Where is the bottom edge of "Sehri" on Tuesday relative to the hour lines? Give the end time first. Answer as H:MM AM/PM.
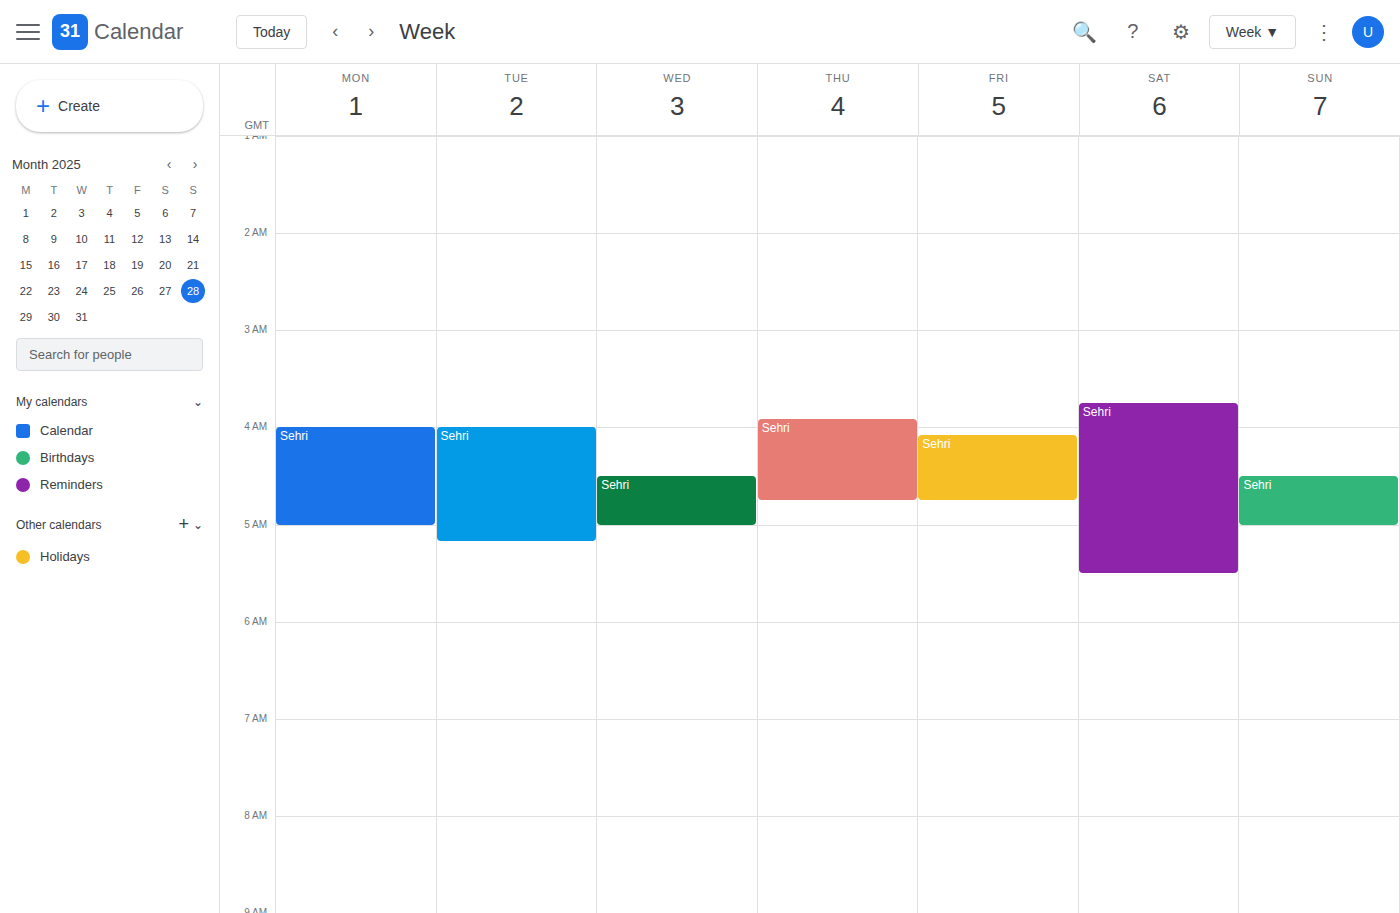
5:10 AM -- neither: 10 minutes below the 5 AM line and 50 minutes above the 6 AM line.